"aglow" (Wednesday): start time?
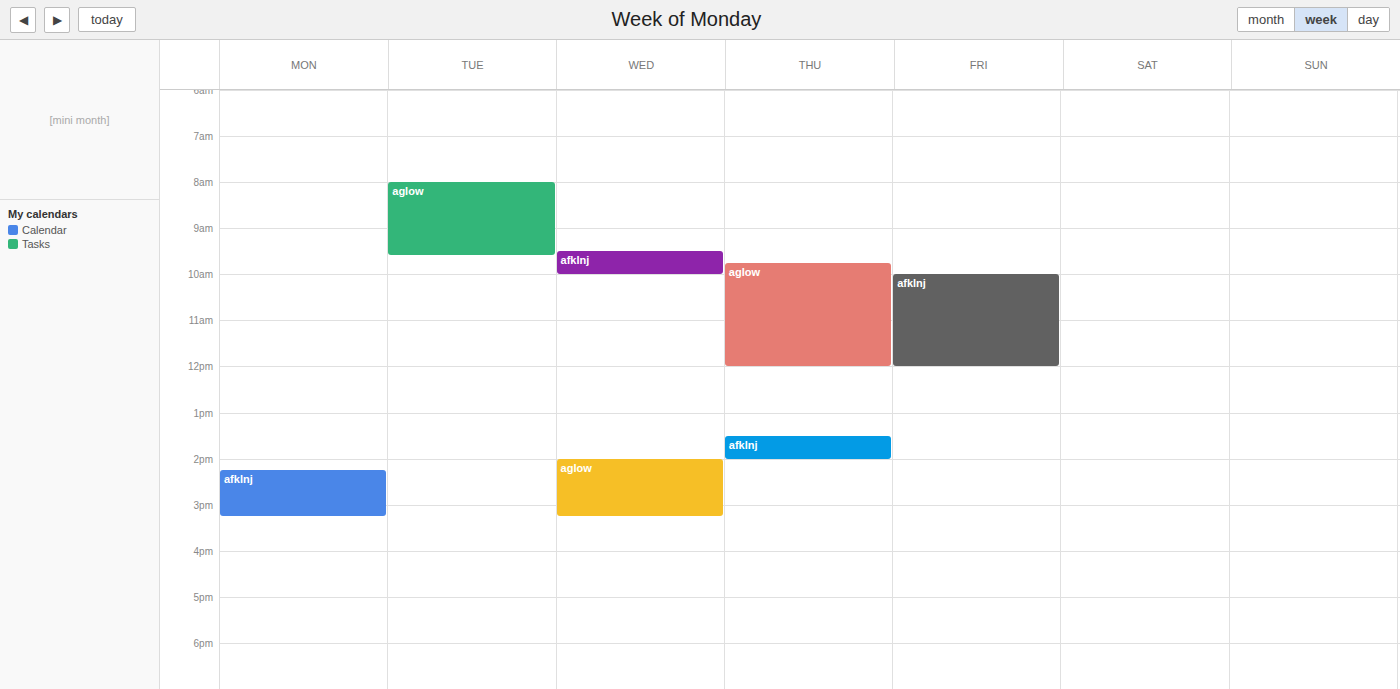
2:00 PM